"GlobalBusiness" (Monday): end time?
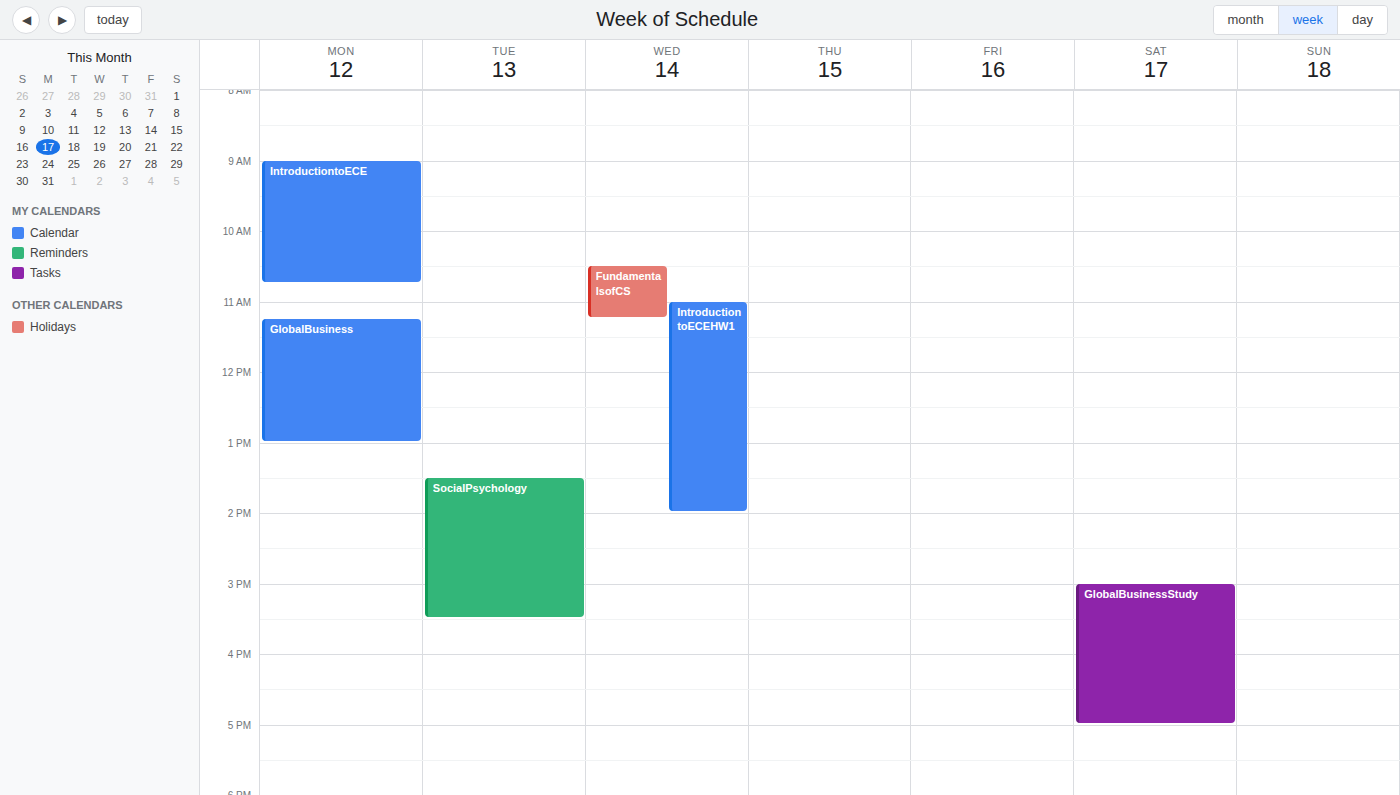
13:00